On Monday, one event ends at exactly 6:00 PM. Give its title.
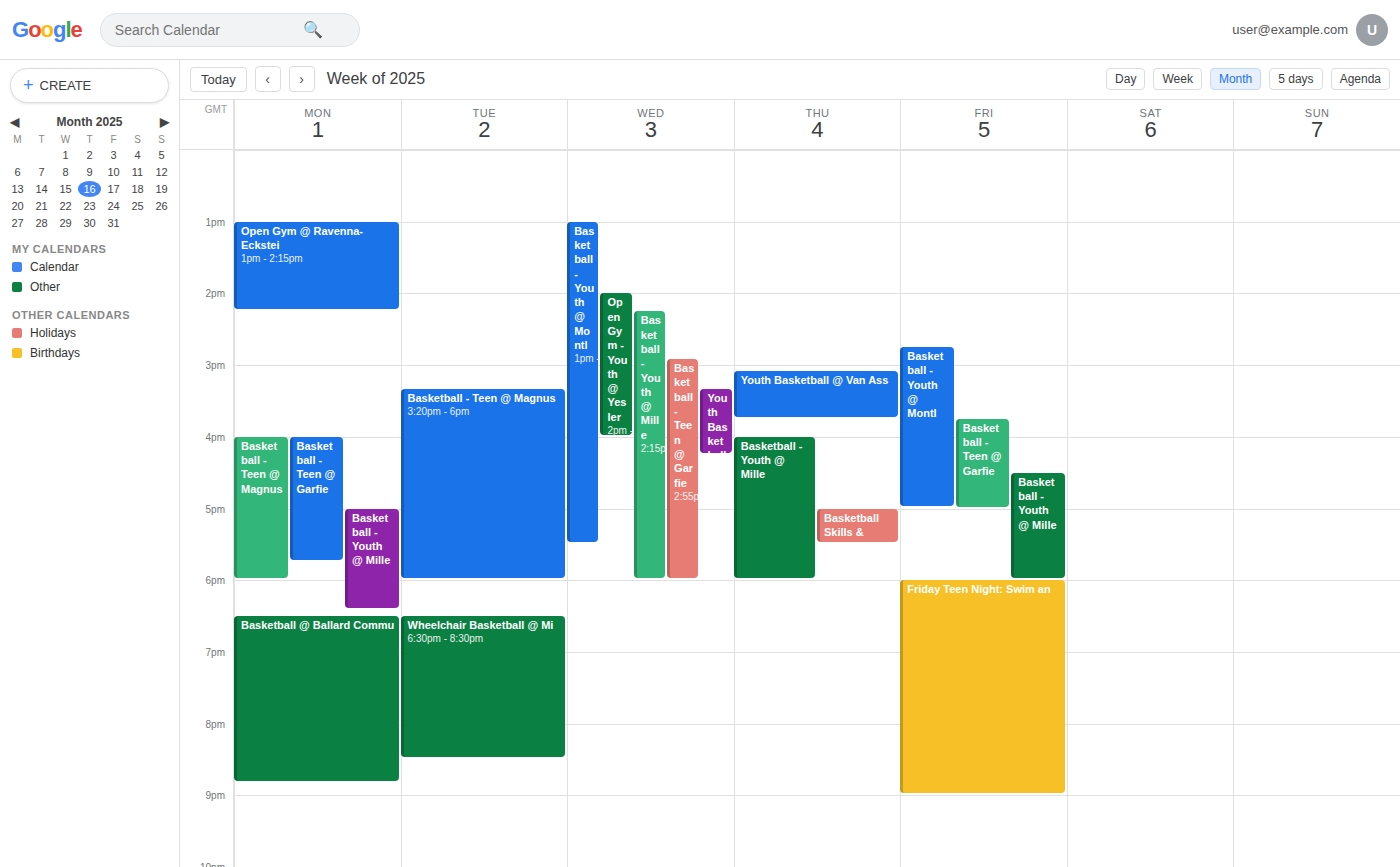
"Basketball - Teen @ Magnus"